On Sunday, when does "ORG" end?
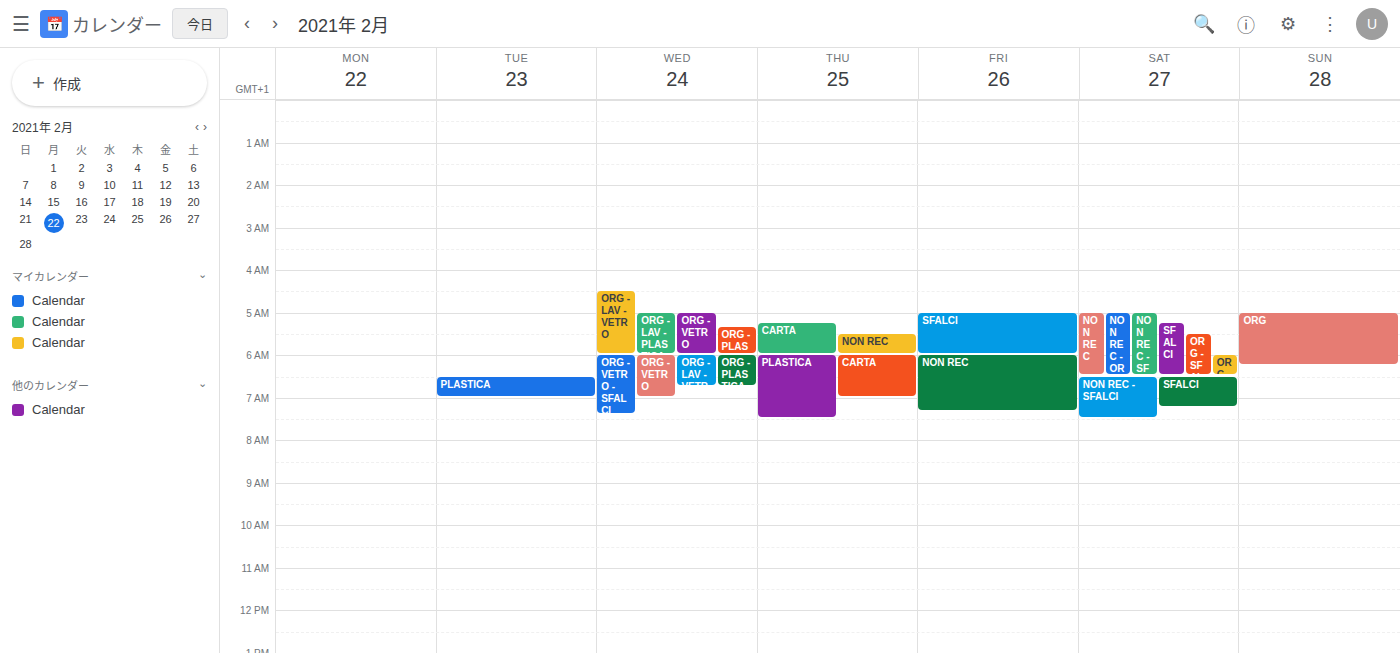
6:15 AM